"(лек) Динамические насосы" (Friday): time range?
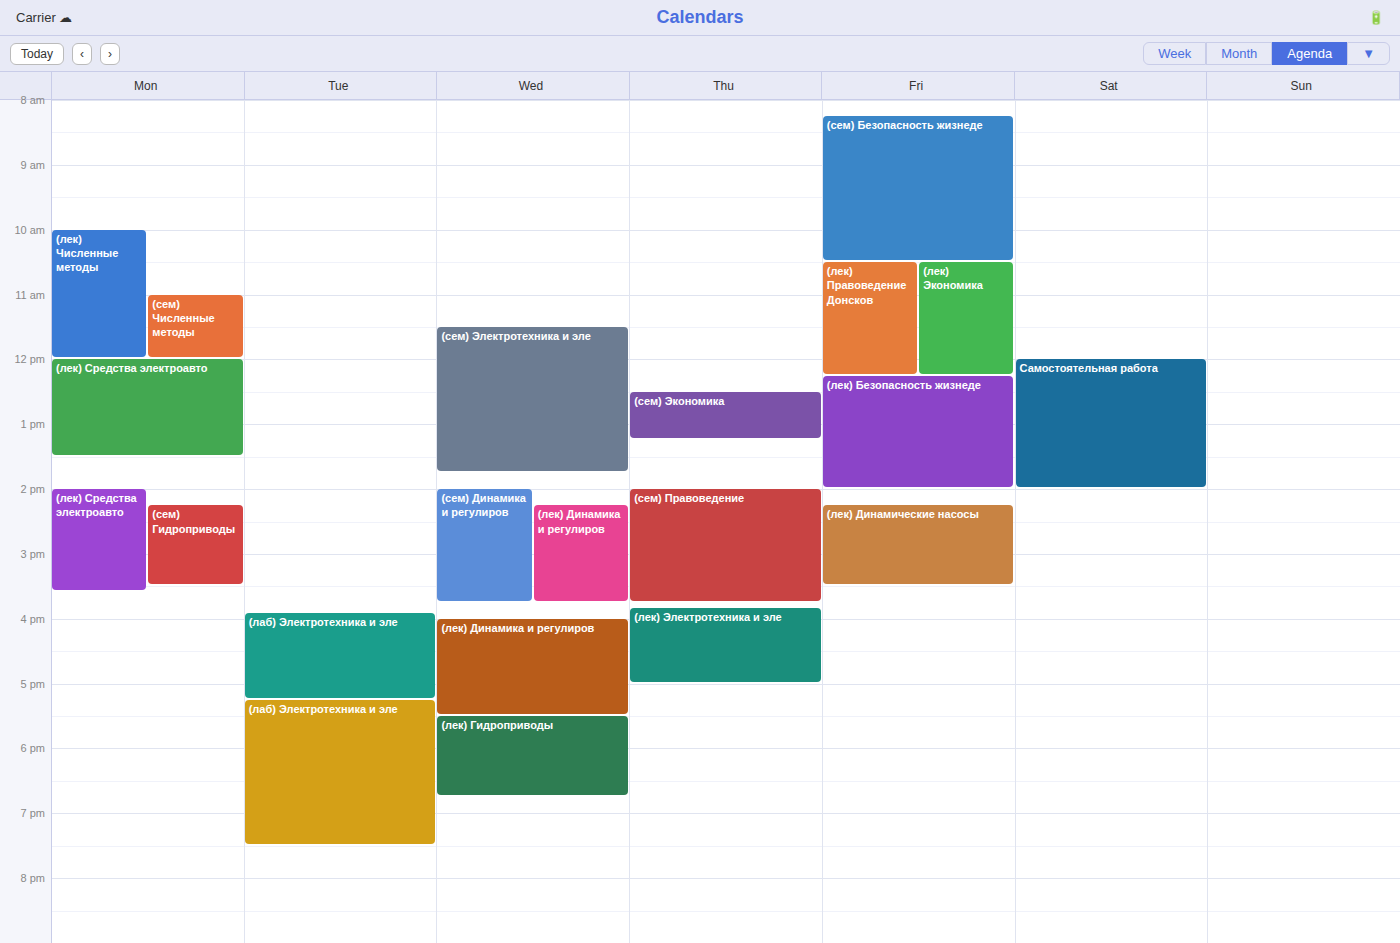
2:15 PM to 3:30 PM